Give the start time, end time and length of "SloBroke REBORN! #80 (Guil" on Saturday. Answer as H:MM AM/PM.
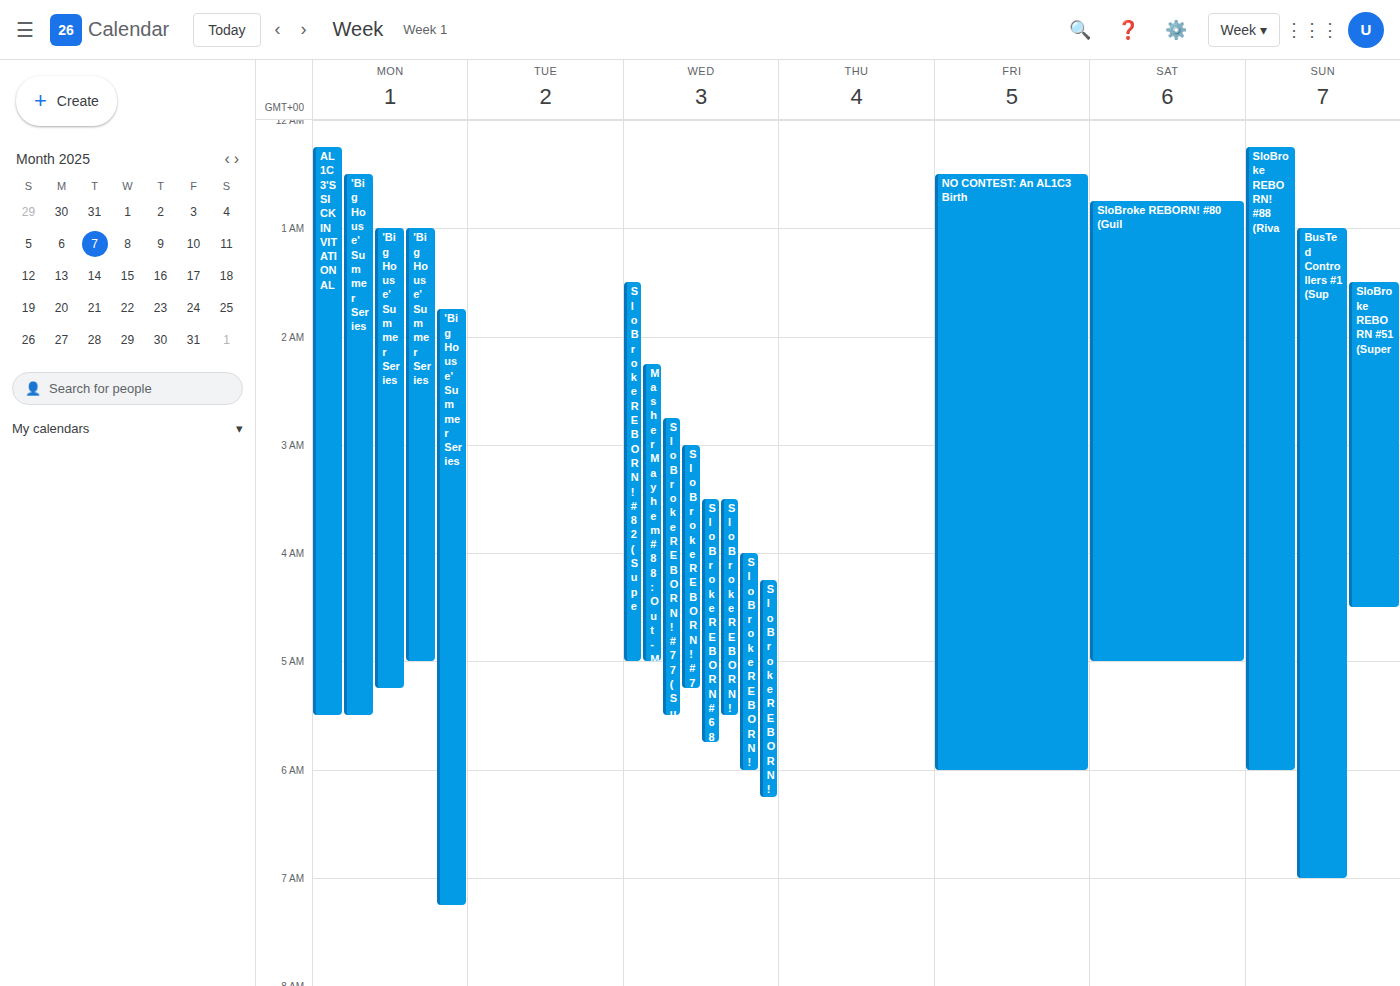
12:45 AM to 5:00 AM, 4 hours 15 minutes